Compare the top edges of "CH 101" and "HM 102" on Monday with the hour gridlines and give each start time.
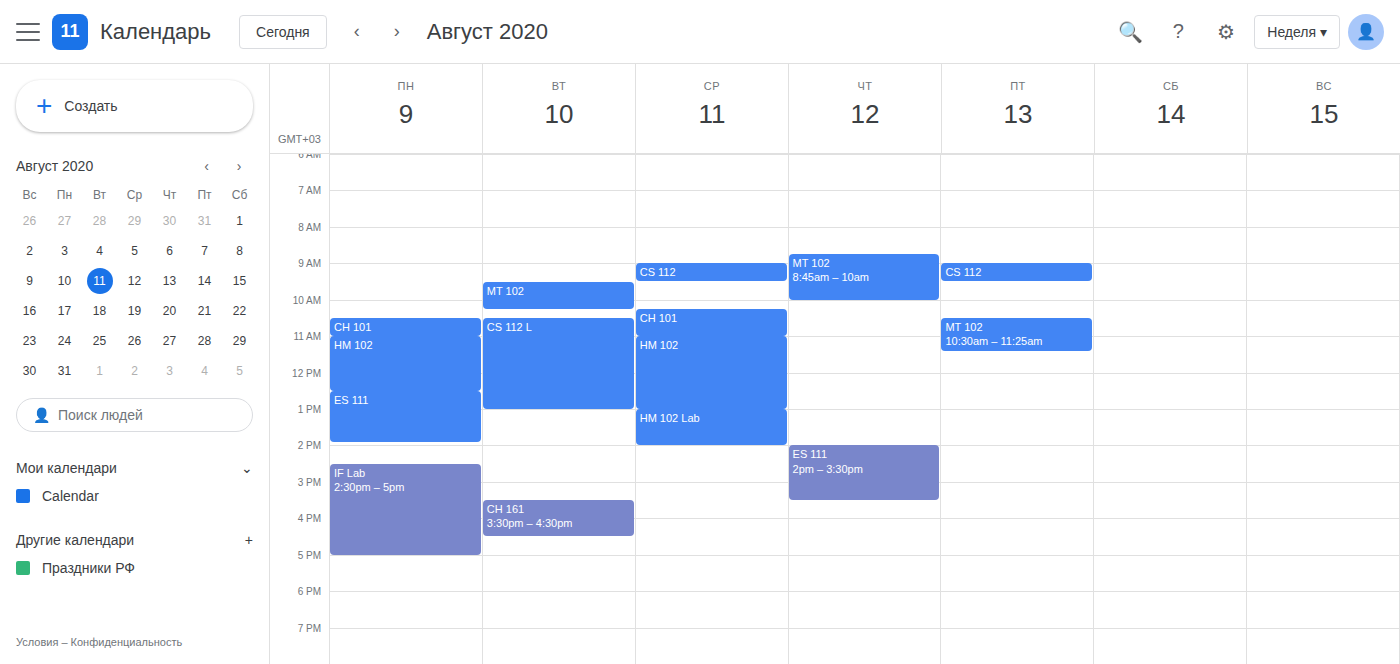
"CH 101": 10:30 AM, halfway between the 10 AM and 11 AM lines. "HM 102": 11:00 AM, exactly on the 11 AM line.